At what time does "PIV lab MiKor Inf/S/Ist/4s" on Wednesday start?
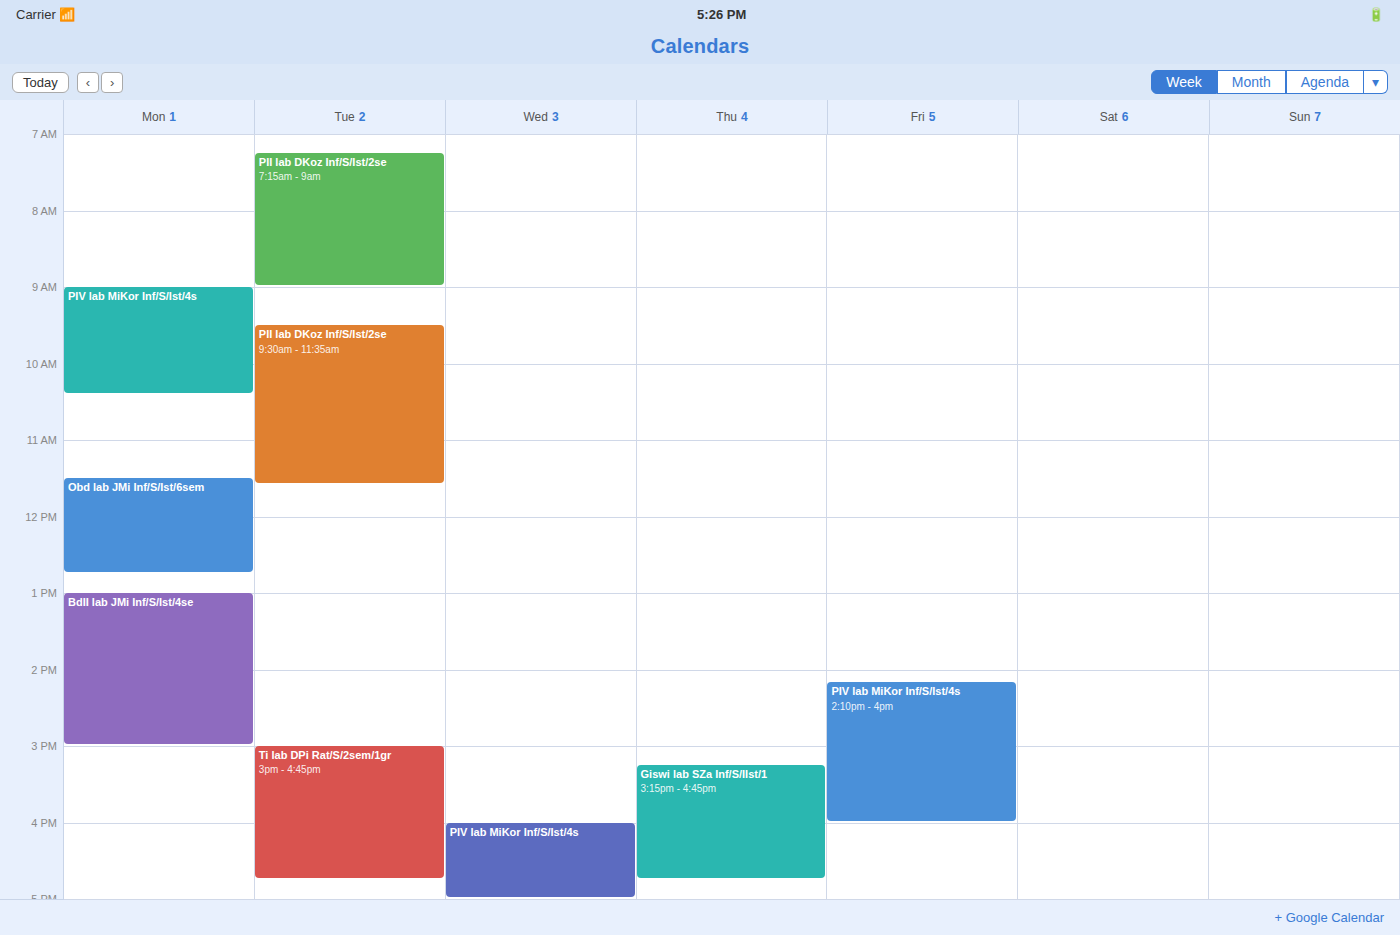
4:00 PM